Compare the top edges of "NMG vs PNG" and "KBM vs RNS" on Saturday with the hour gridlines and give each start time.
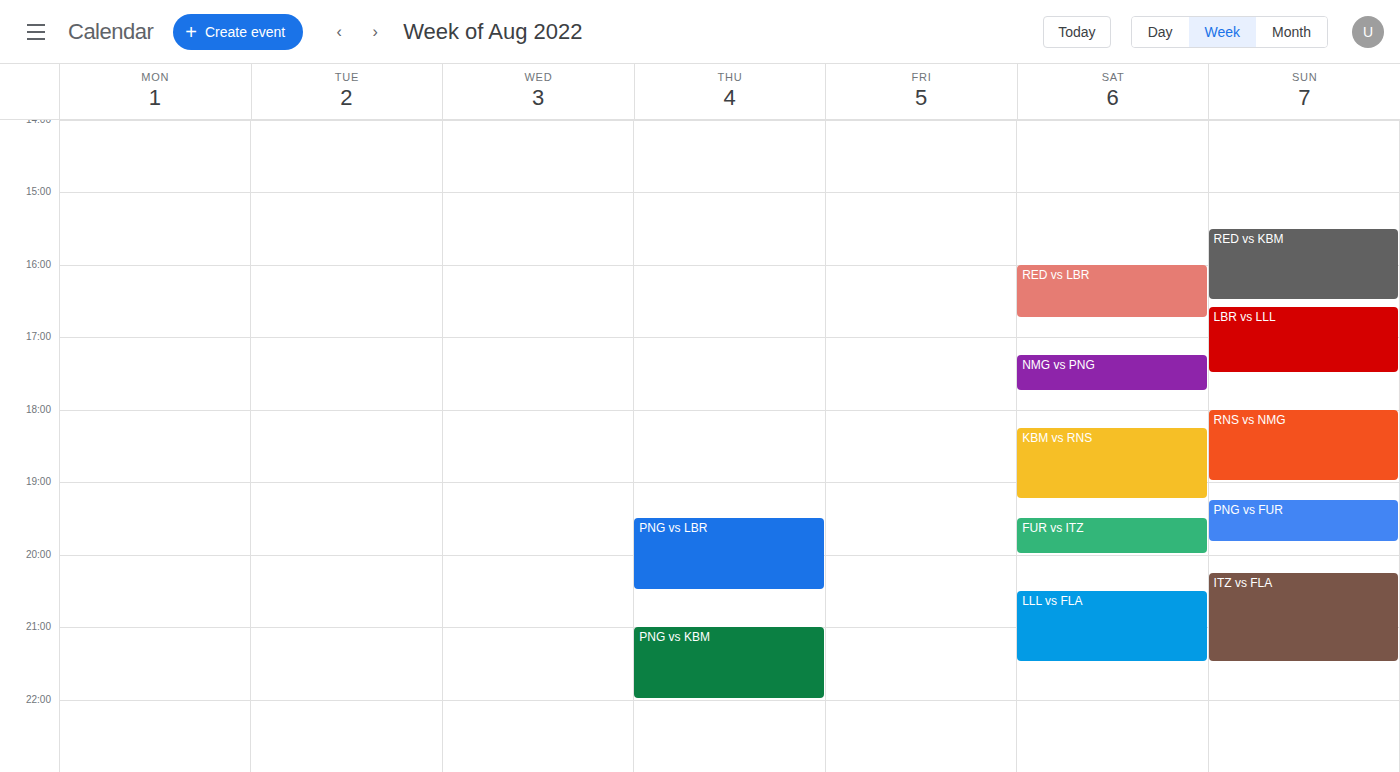
"NMG vs PNG": 5:15 PM, neither: a quarter of the way from the 5 PM line to the 6 PM line. "KBM vs RNS": 6:15 PM, neither: a quarter of the way from the 6 PM line to the 7 PM line.